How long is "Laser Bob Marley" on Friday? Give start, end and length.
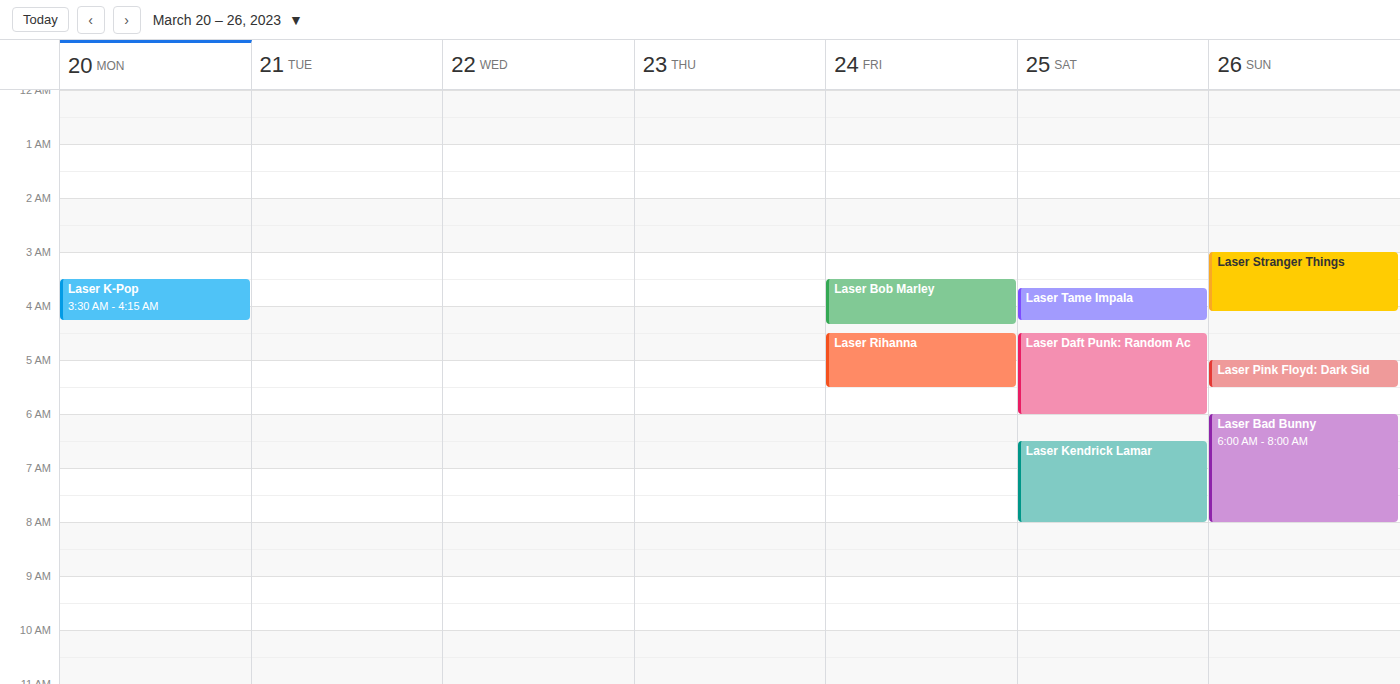
3:30 AM to 4:20 AM, 50 minutes